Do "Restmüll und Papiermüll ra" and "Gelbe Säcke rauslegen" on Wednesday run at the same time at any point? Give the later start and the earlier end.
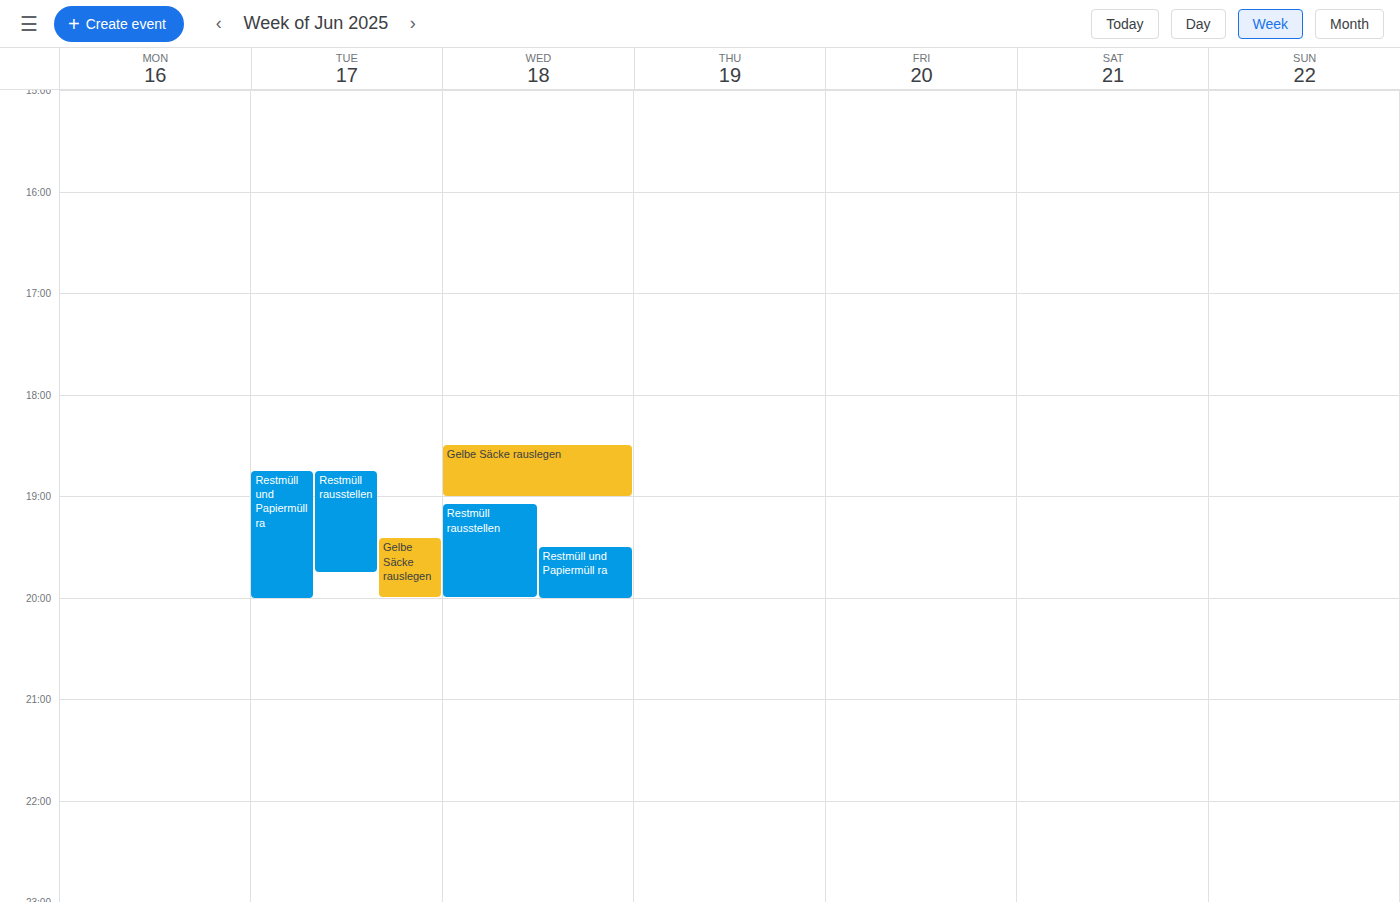
"Gelbe Säcke rauslegen" ends at 7:00 PM and "Restmüll und Papiermüll ra" starts at 7:30 PM -- no overlap.